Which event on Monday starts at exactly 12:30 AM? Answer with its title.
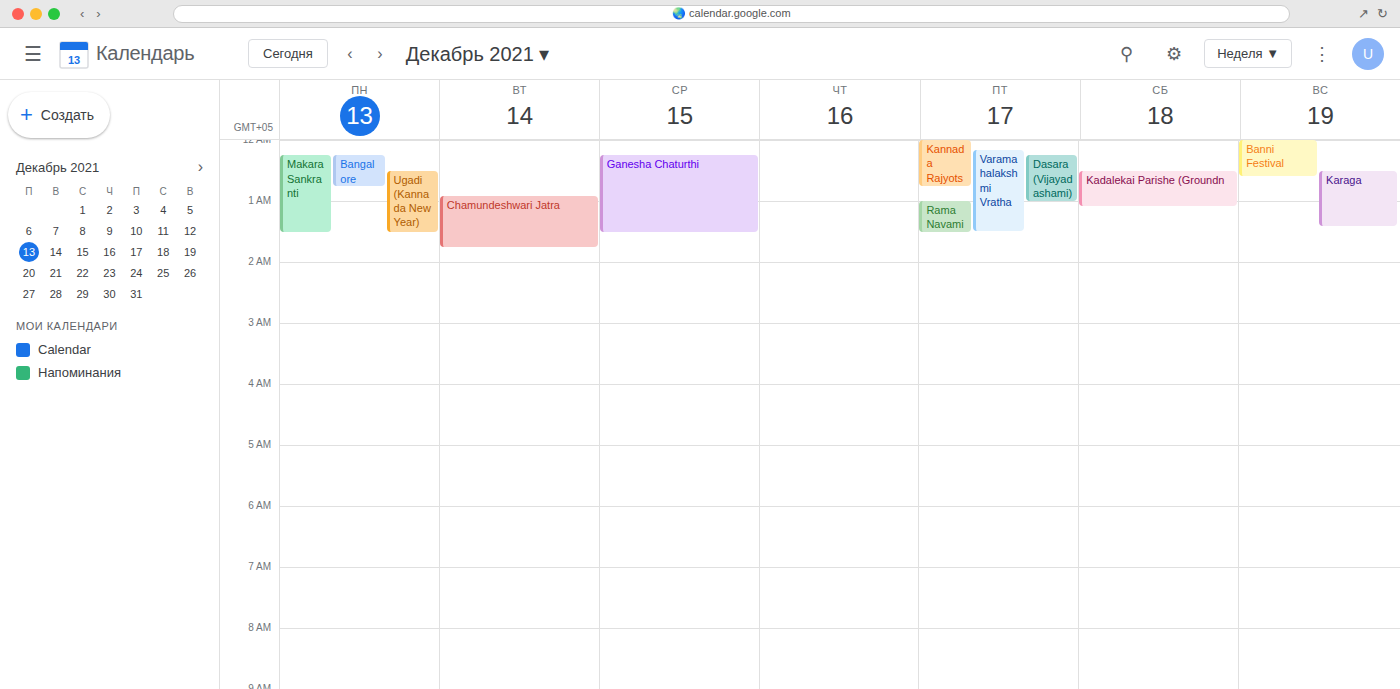
"Ugadi (Kannada New Year)"